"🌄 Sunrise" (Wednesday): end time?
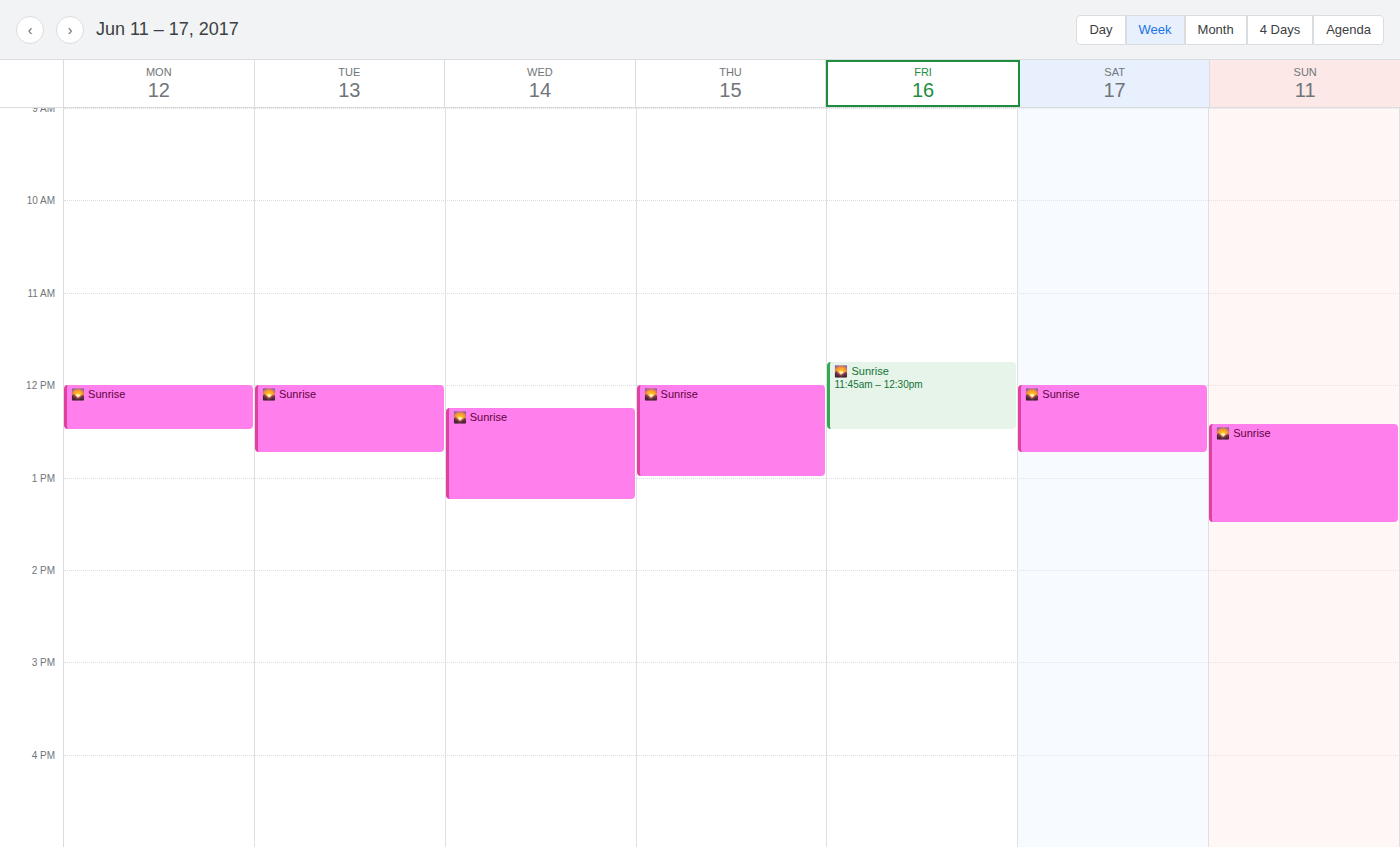
1:15 PM